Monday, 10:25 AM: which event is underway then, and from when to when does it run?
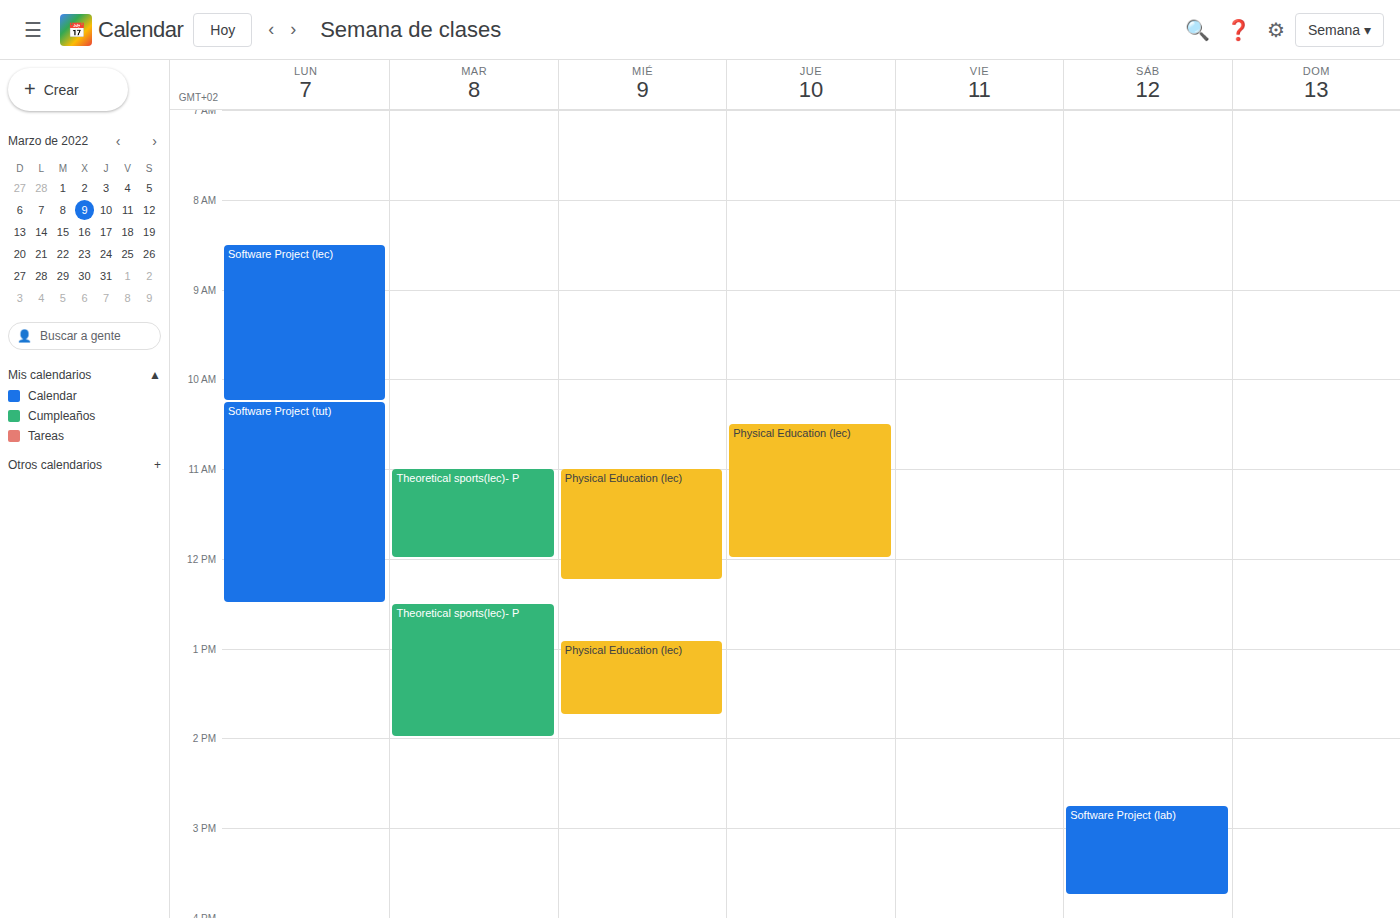
"Software Project (tut)", 10:15 AM to 12:30 PM